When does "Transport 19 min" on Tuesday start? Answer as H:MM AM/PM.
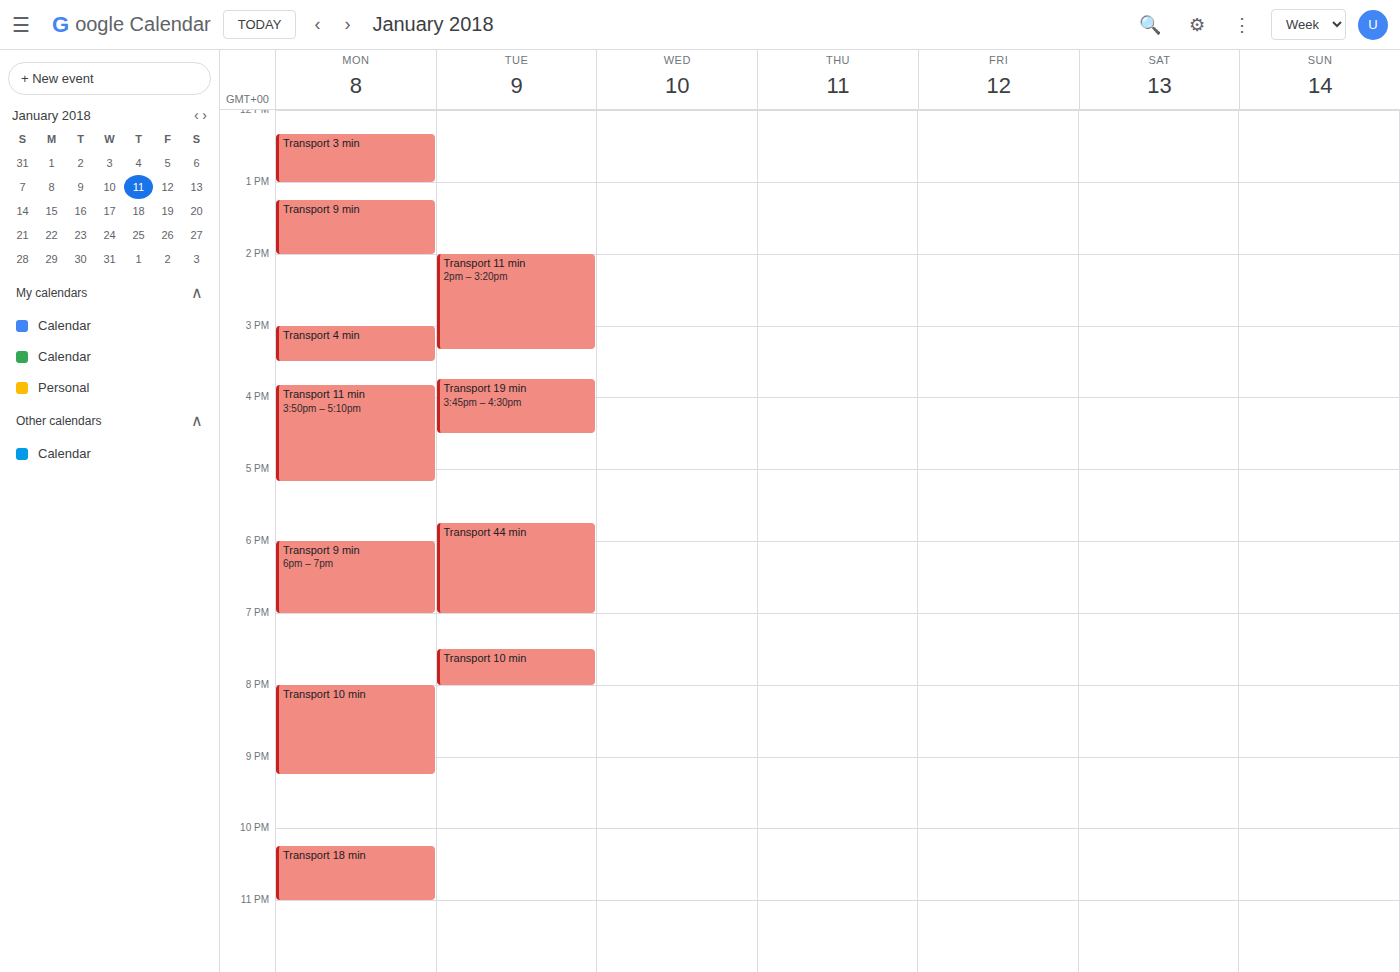
3:45 PM